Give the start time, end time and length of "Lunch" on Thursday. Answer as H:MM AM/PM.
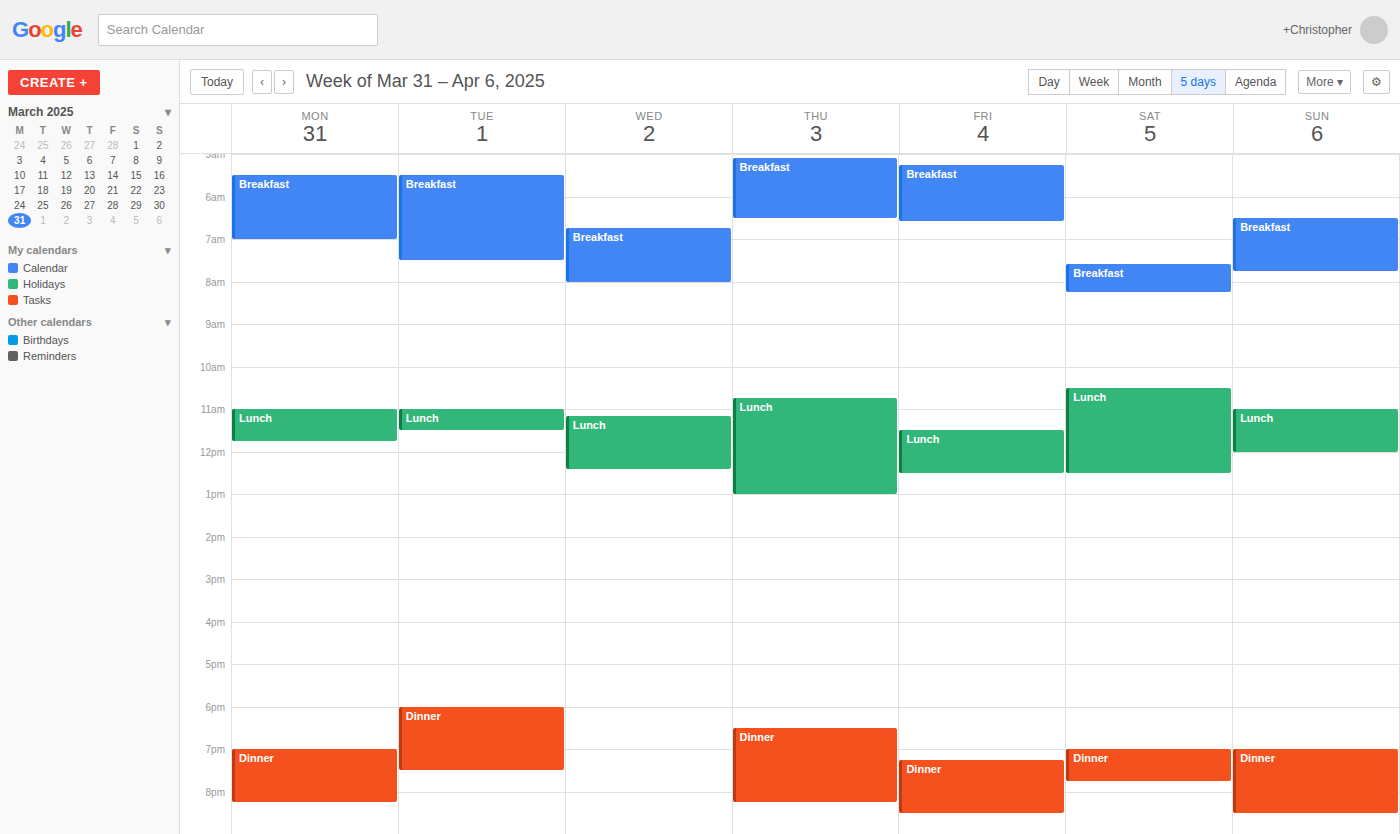
10:45 AM to 1:00 PM, 2 hours 15 minutes